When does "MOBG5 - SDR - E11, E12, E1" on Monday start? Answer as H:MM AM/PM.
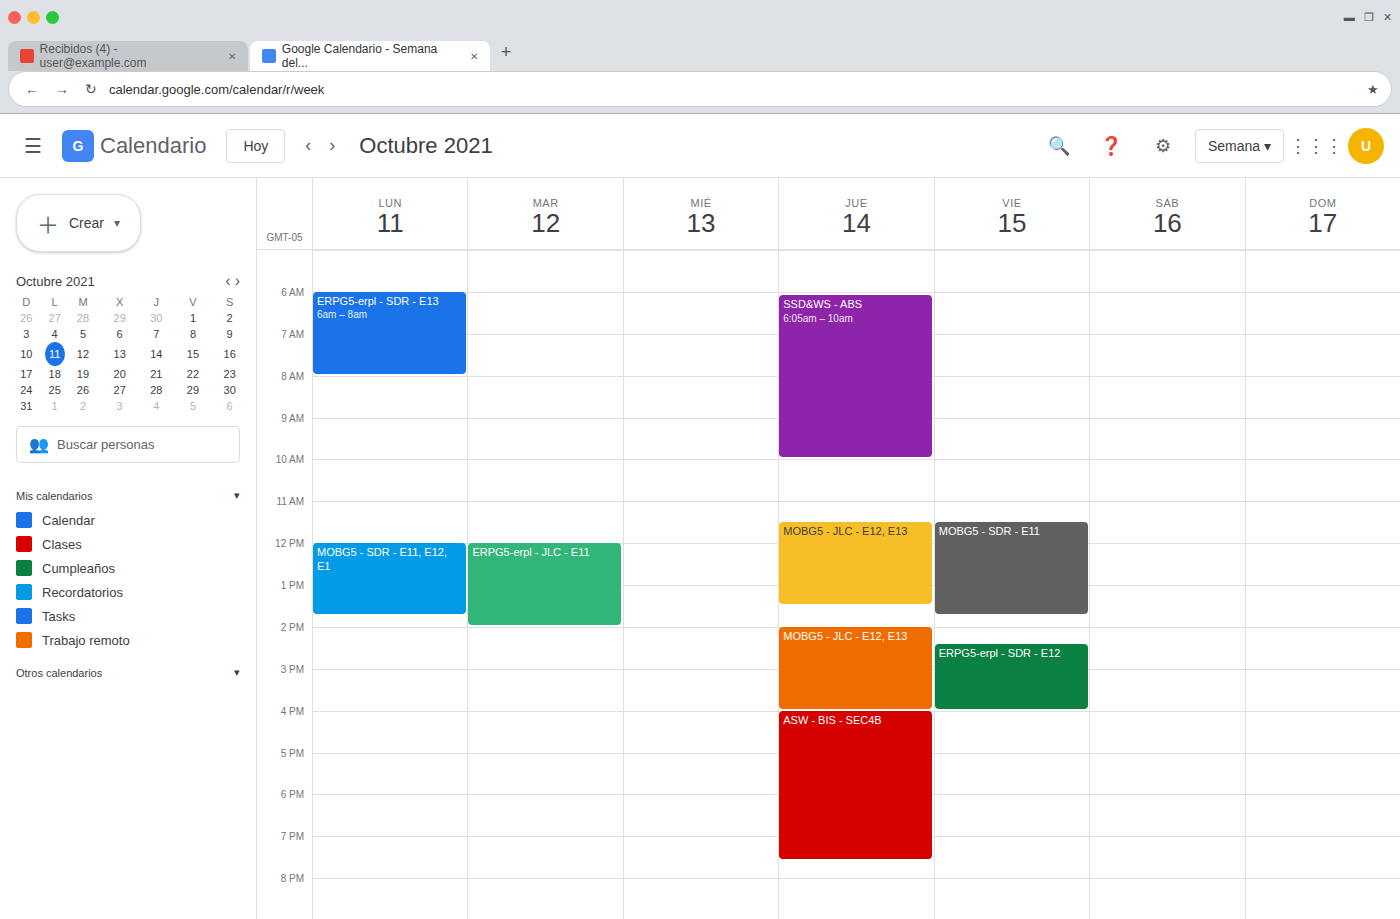
12:00 PM